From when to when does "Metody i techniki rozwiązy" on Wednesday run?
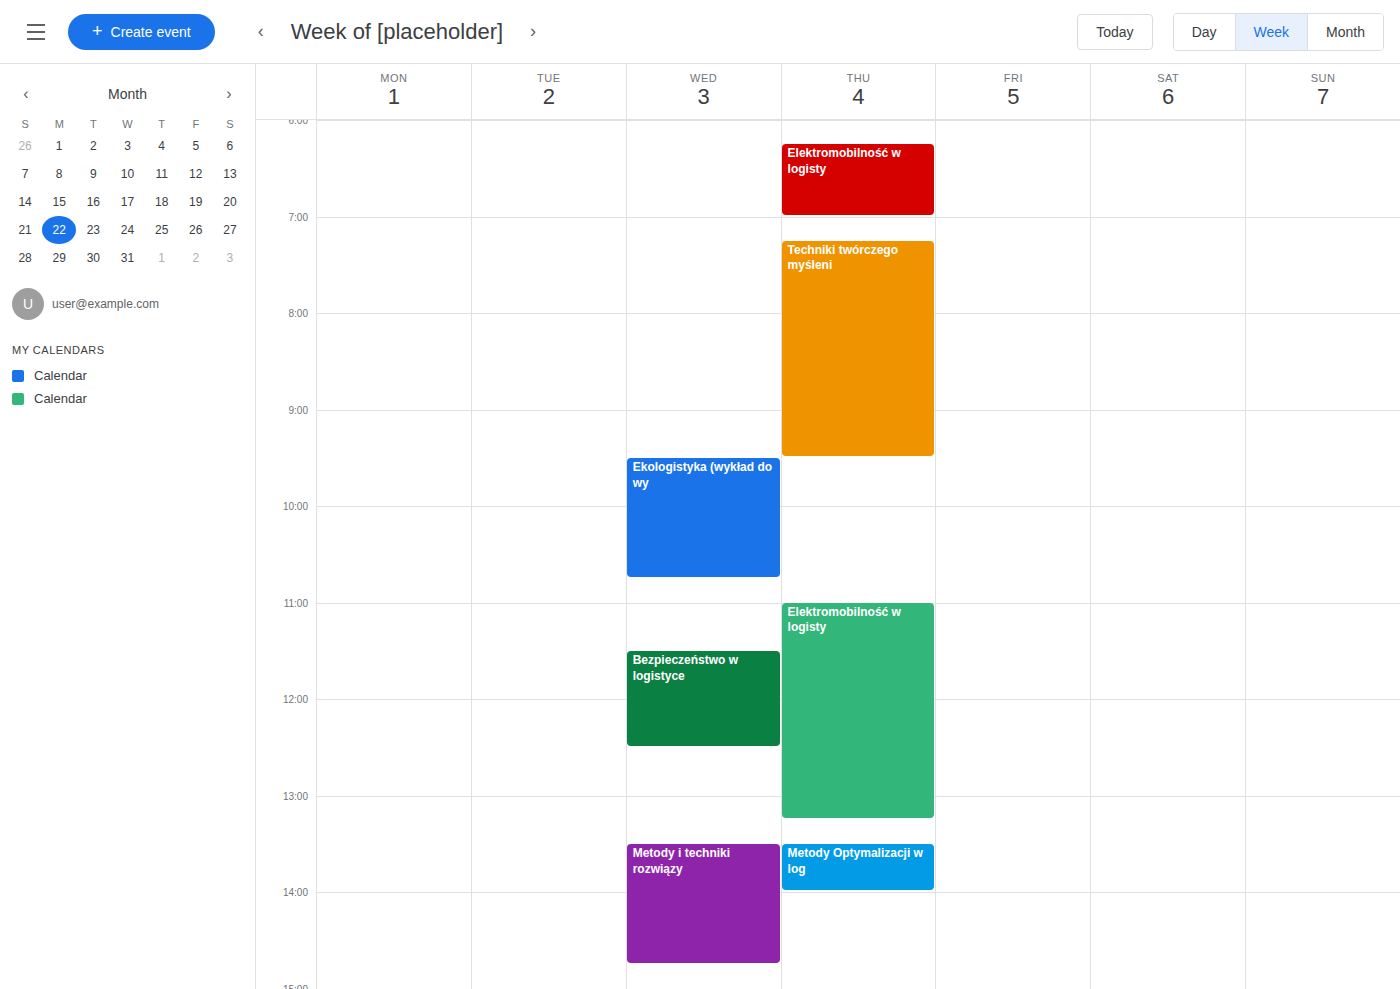
1:30 PM to 2:45 PM